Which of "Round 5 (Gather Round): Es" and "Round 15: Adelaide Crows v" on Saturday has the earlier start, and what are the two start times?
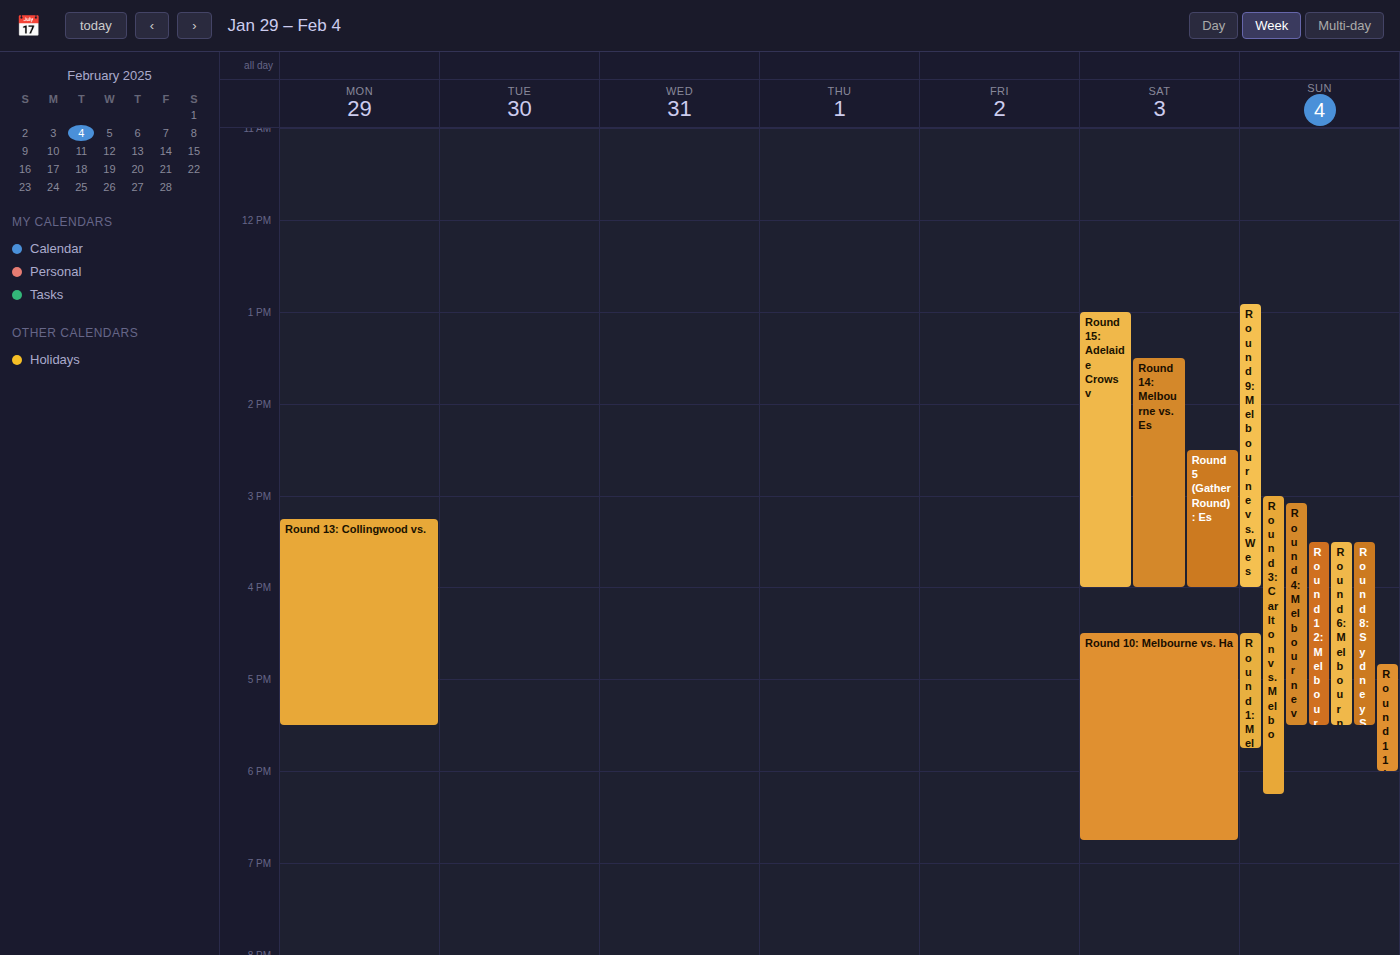
"Round 15: Adelaide Crows v" 1:00 PM; "Round 5 (Gather Round): Es" 2:30 PM.